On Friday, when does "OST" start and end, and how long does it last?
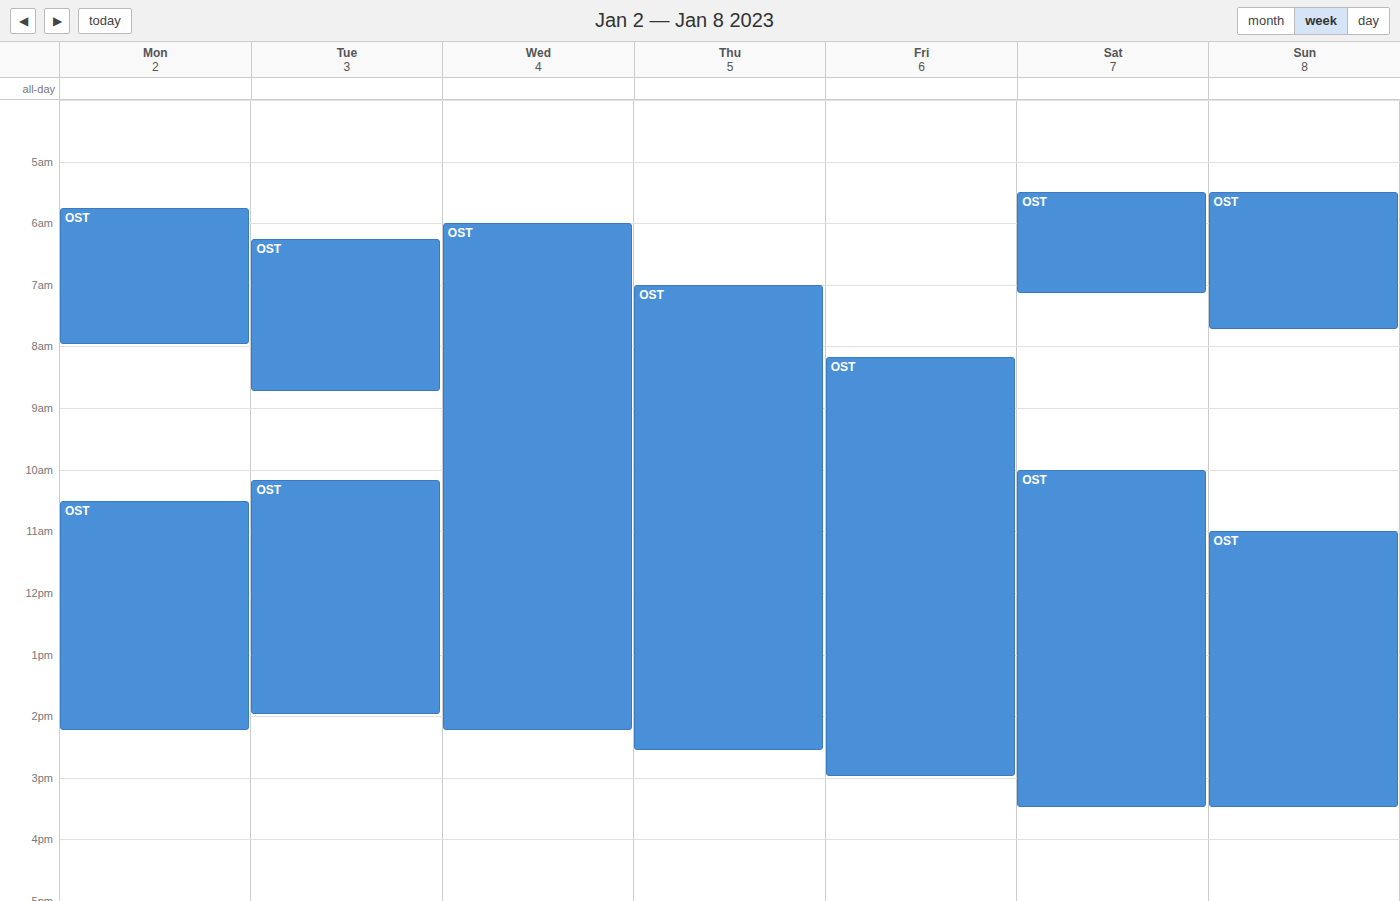
8:10 AM to 3:00 PM, 6 hours 50 minutes